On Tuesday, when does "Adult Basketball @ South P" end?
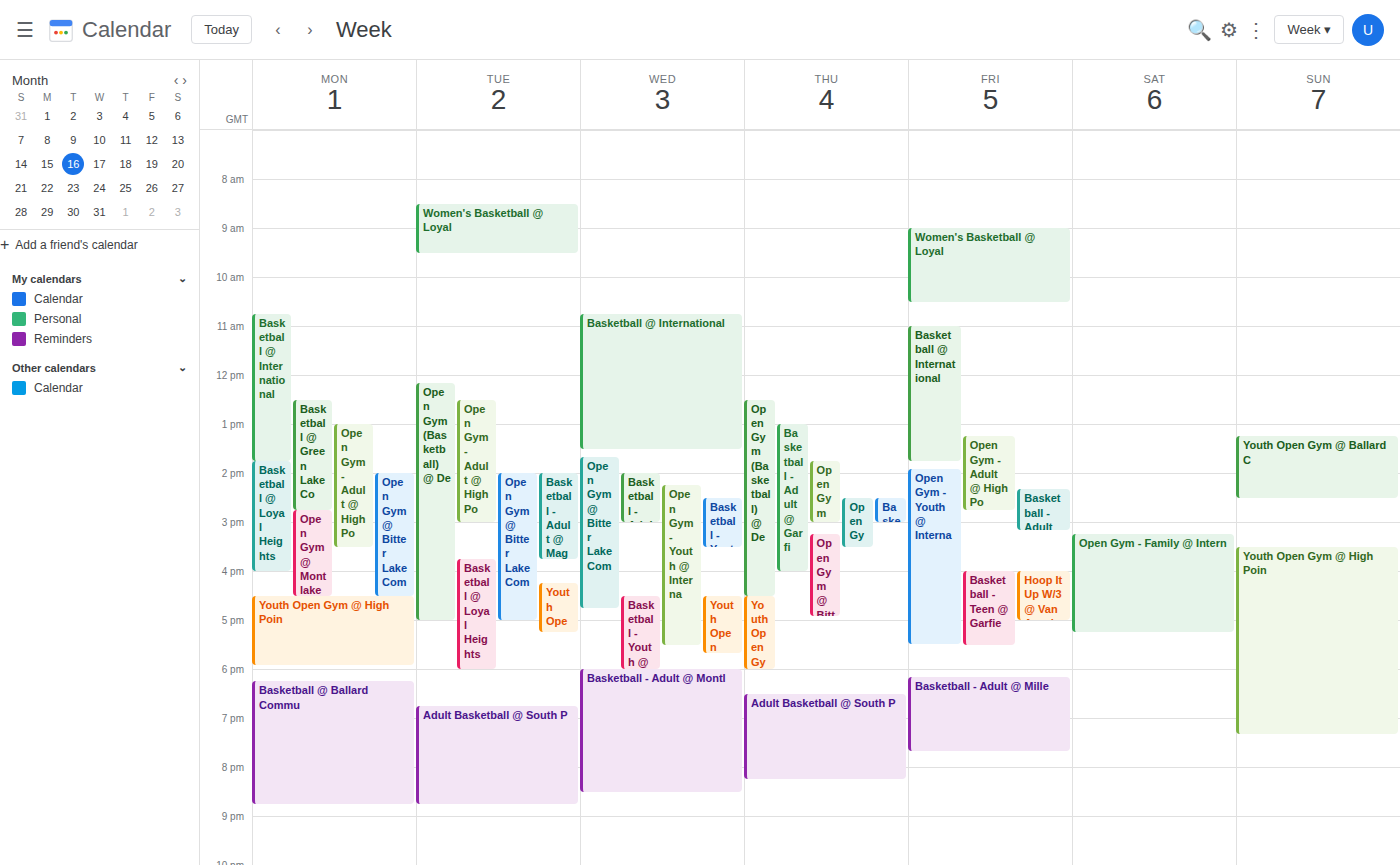
8:45 PM